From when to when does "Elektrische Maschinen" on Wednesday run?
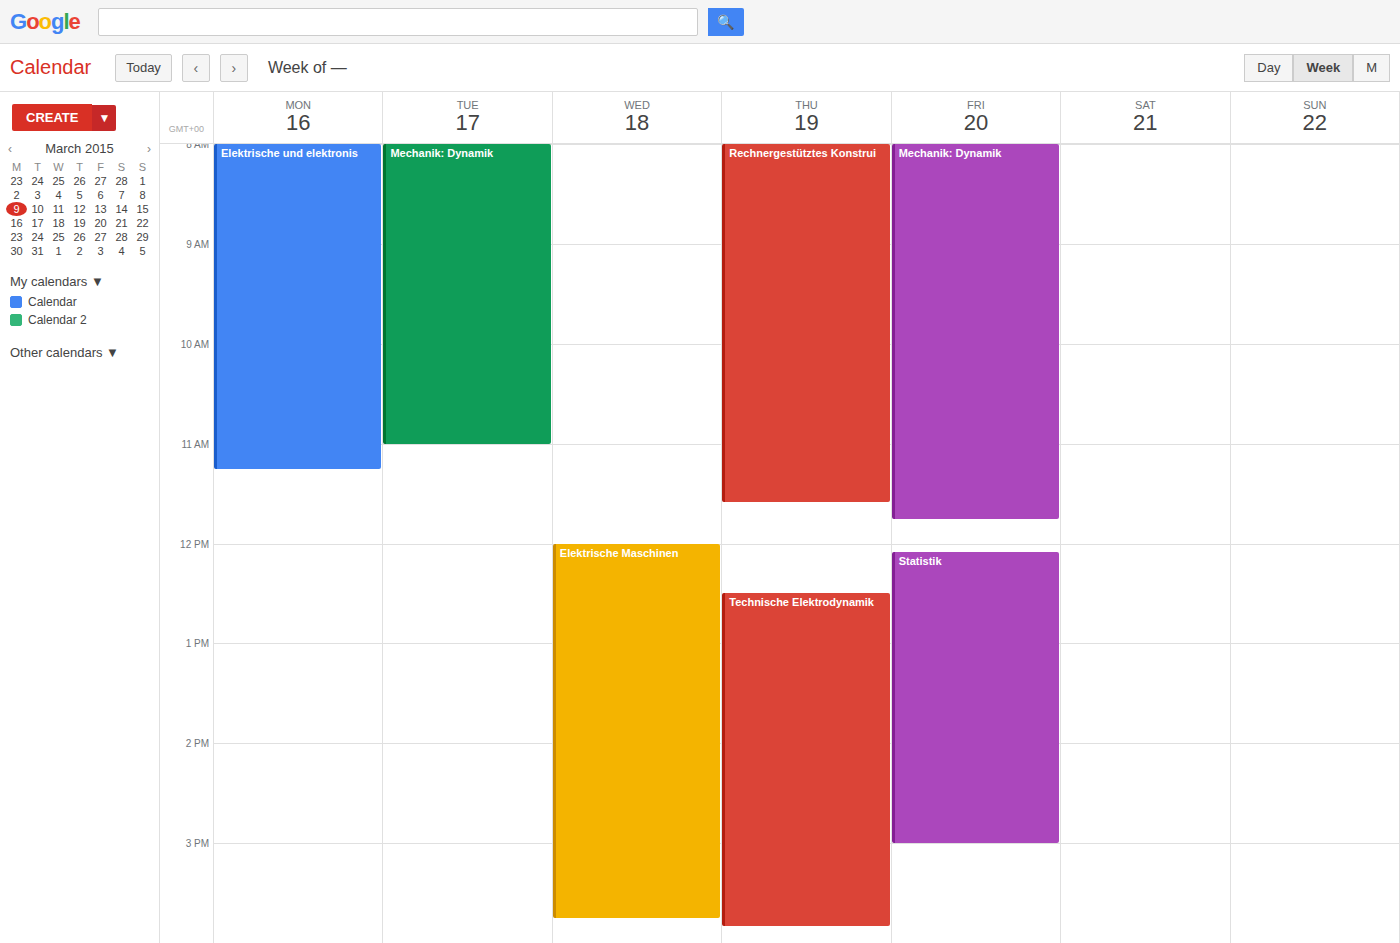
12:00 PM to 3:45 PM